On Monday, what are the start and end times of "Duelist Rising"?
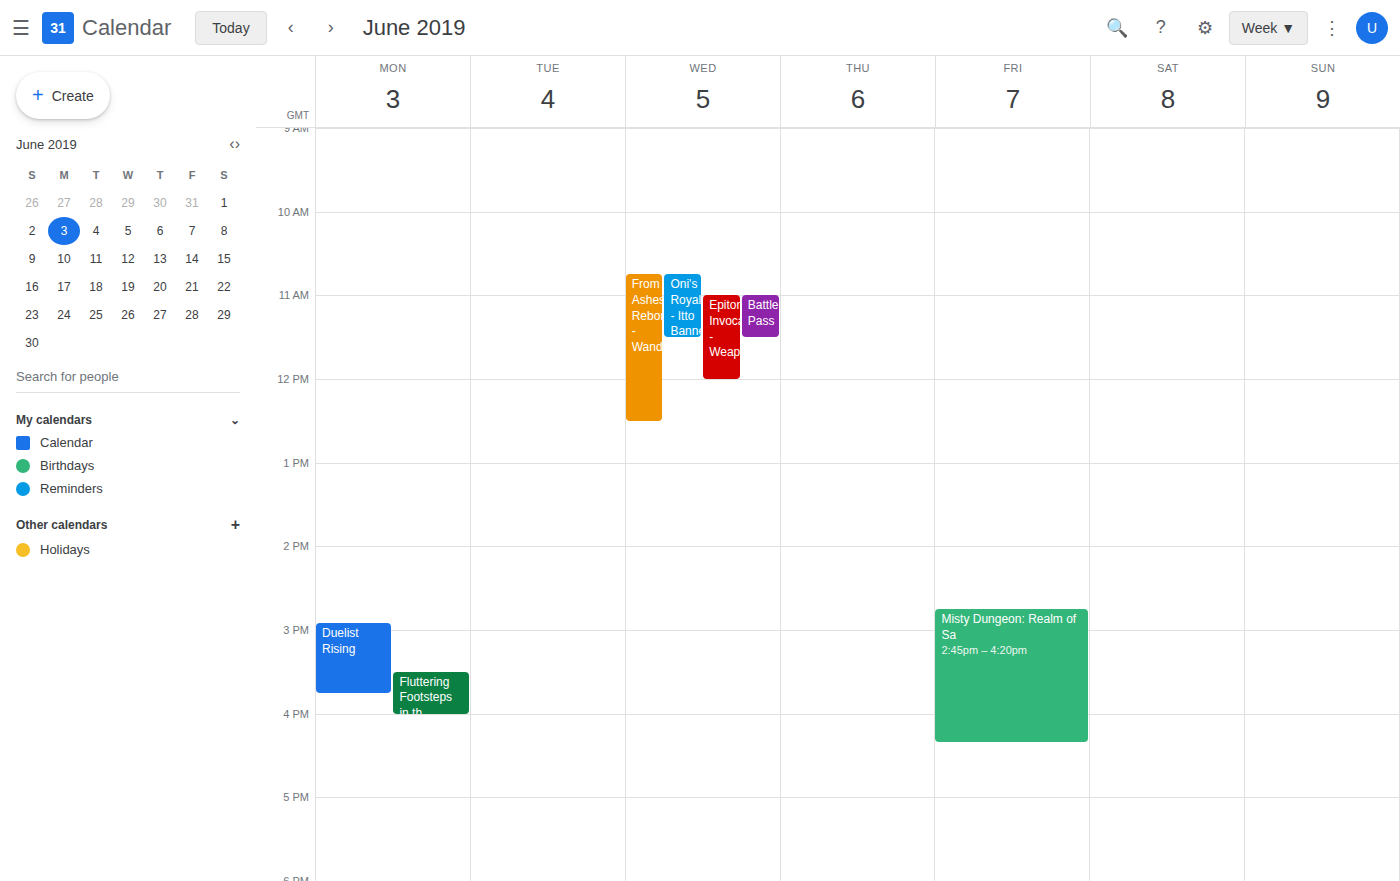
2:55 PM to 3:45 PM